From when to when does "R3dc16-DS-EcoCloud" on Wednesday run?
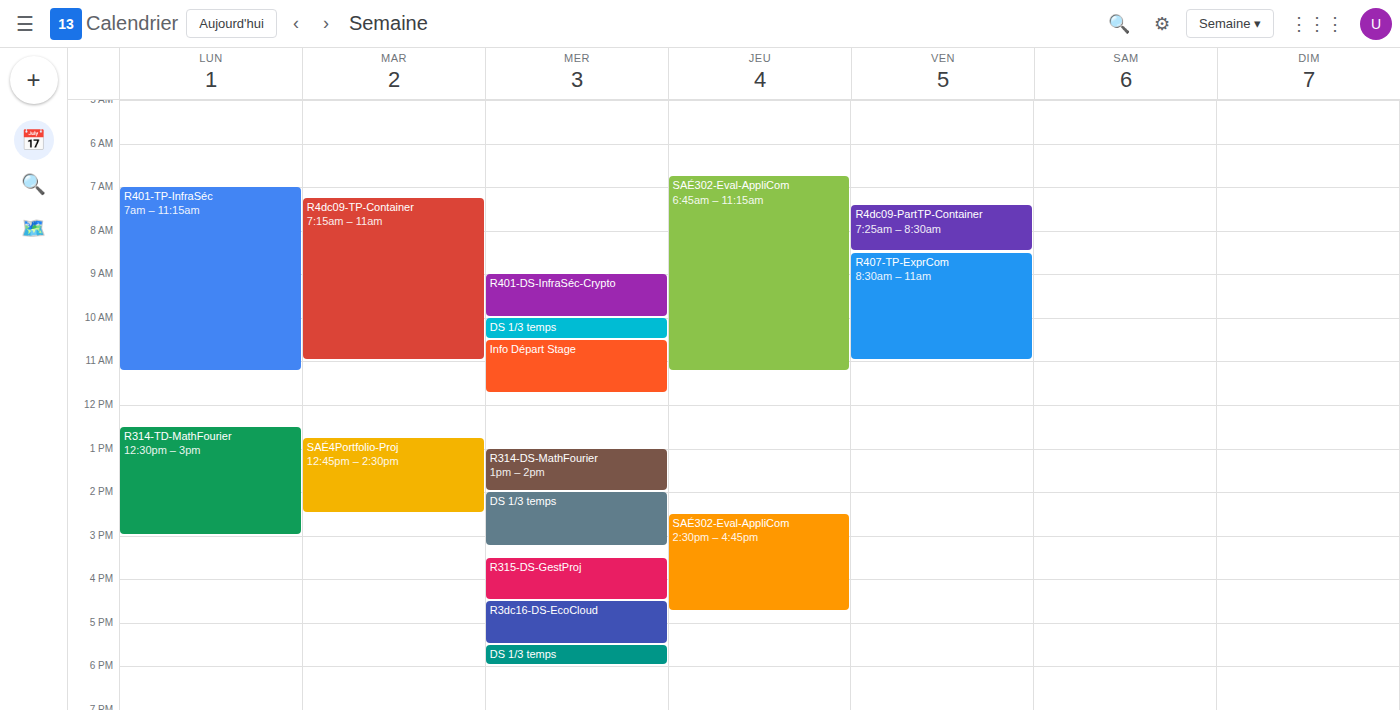
4:30 PM to 5:30 PM